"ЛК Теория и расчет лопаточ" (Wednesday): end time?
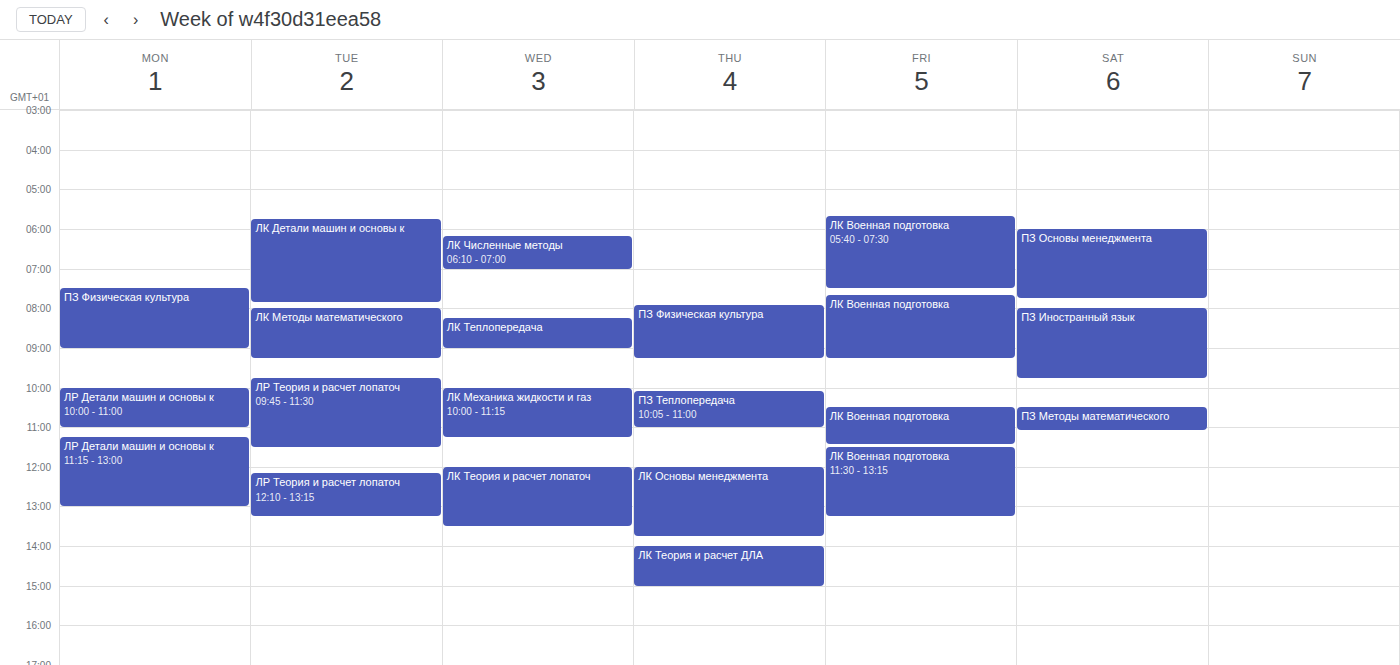
1:30 PM